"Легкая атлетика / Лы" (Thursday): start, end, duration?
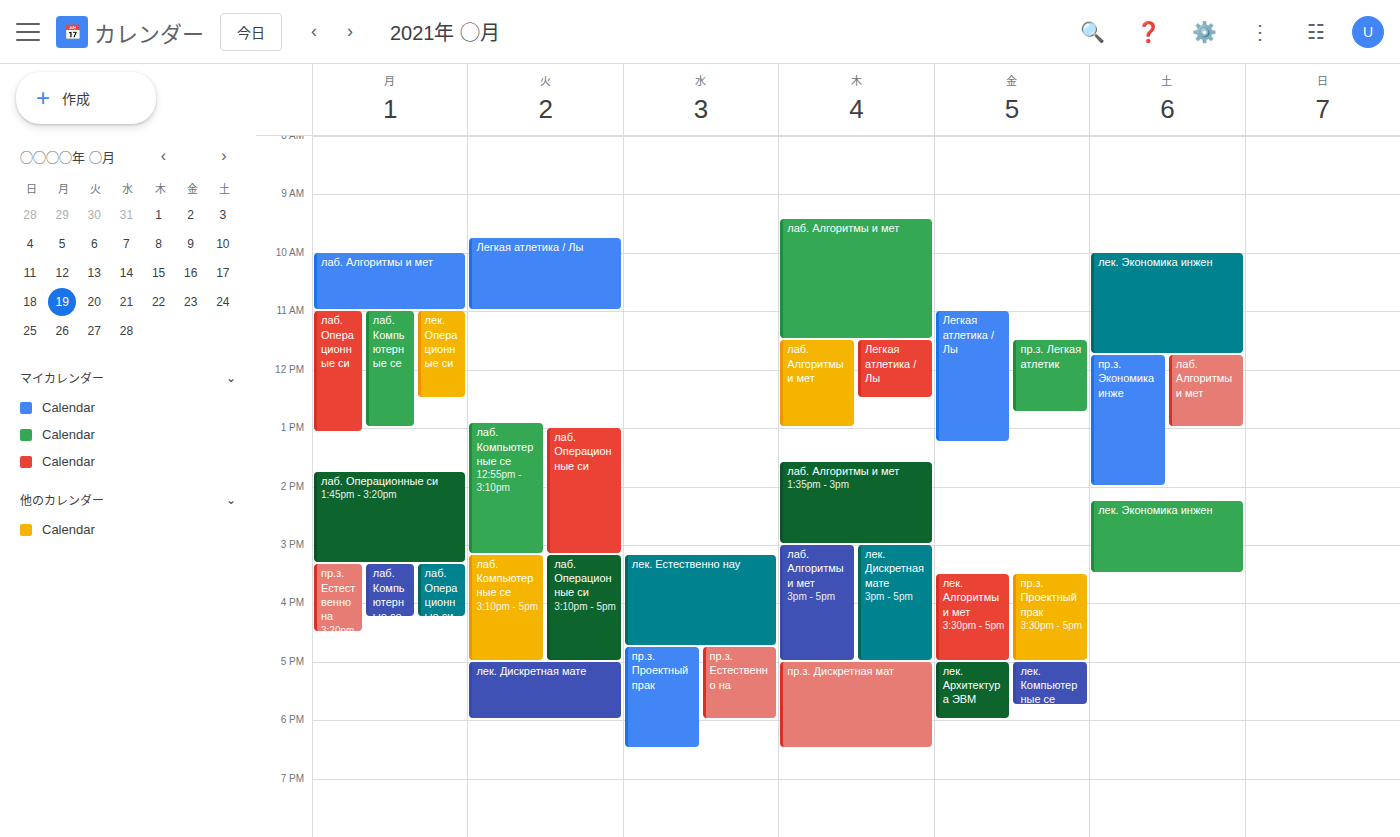
11:30 to 12:30, 1 hour